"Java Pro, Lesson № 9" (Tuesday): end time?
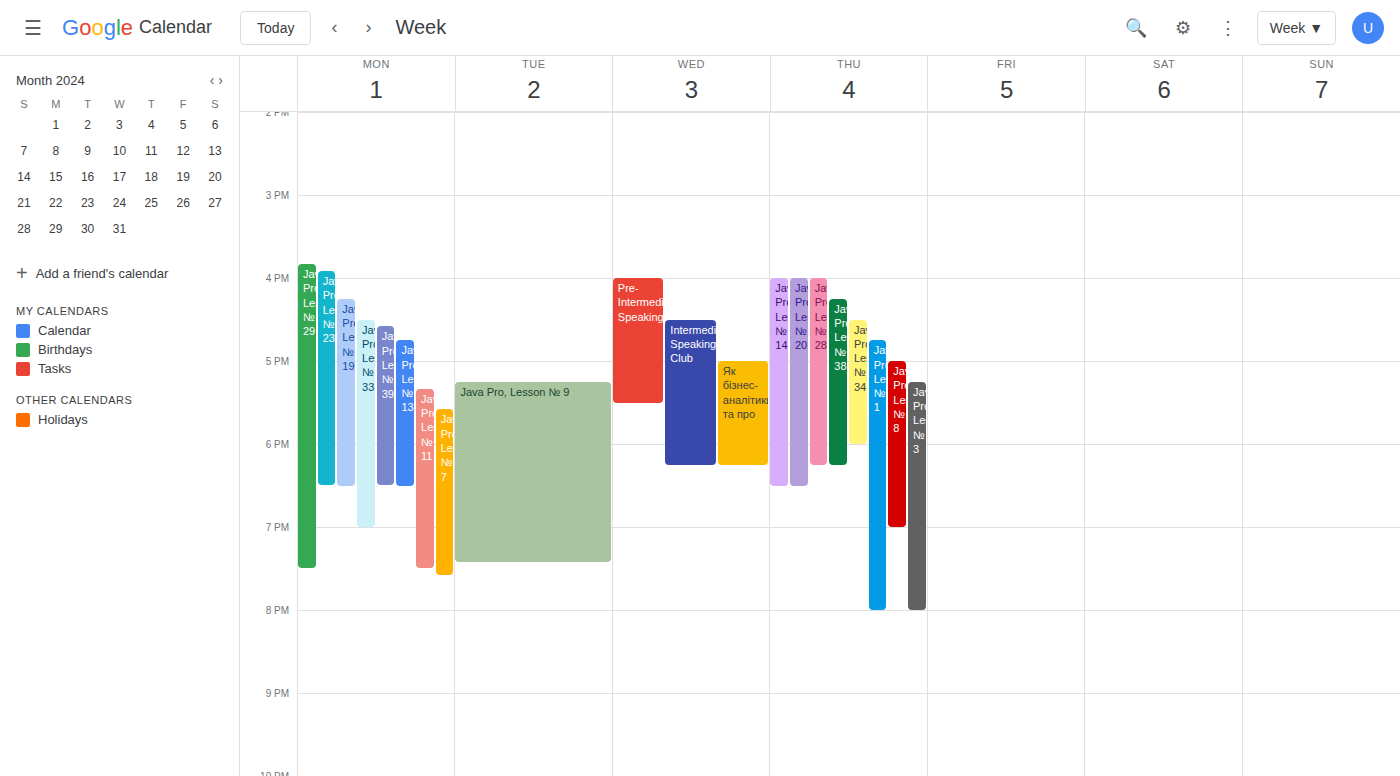
7:25 PM